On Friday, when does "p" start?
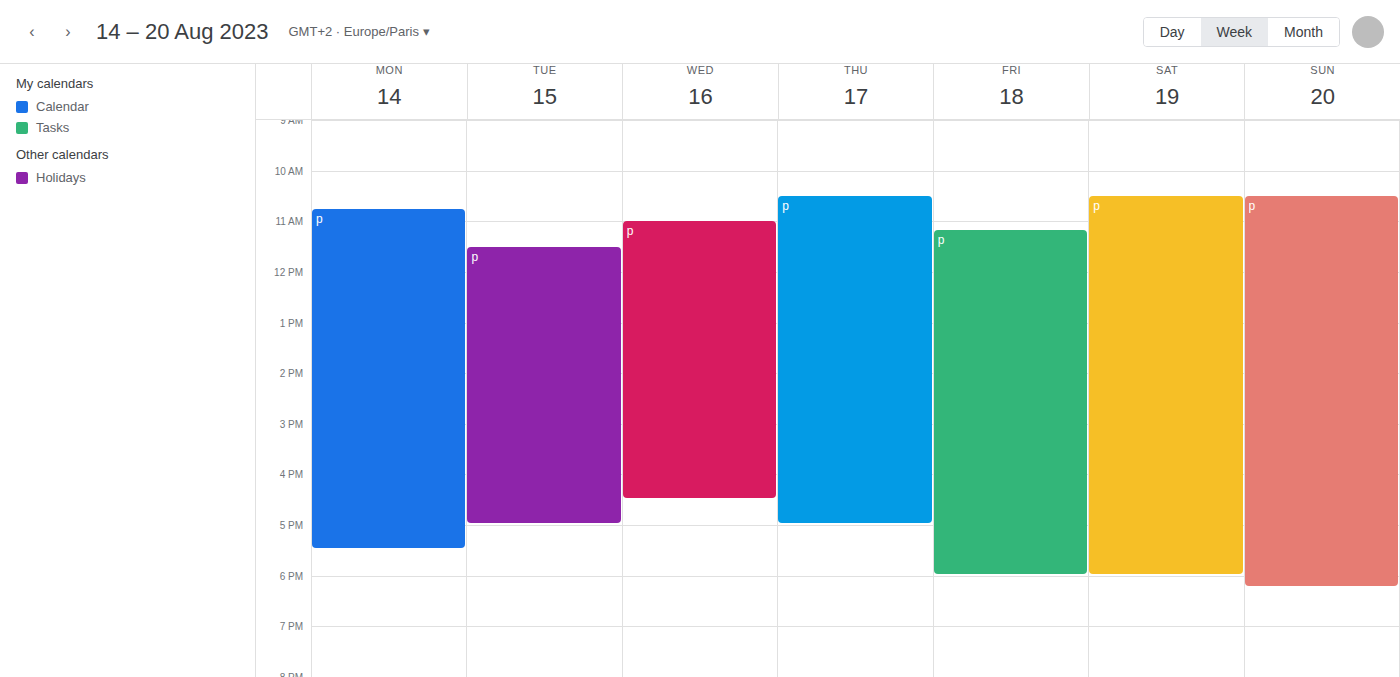
11:10 AM